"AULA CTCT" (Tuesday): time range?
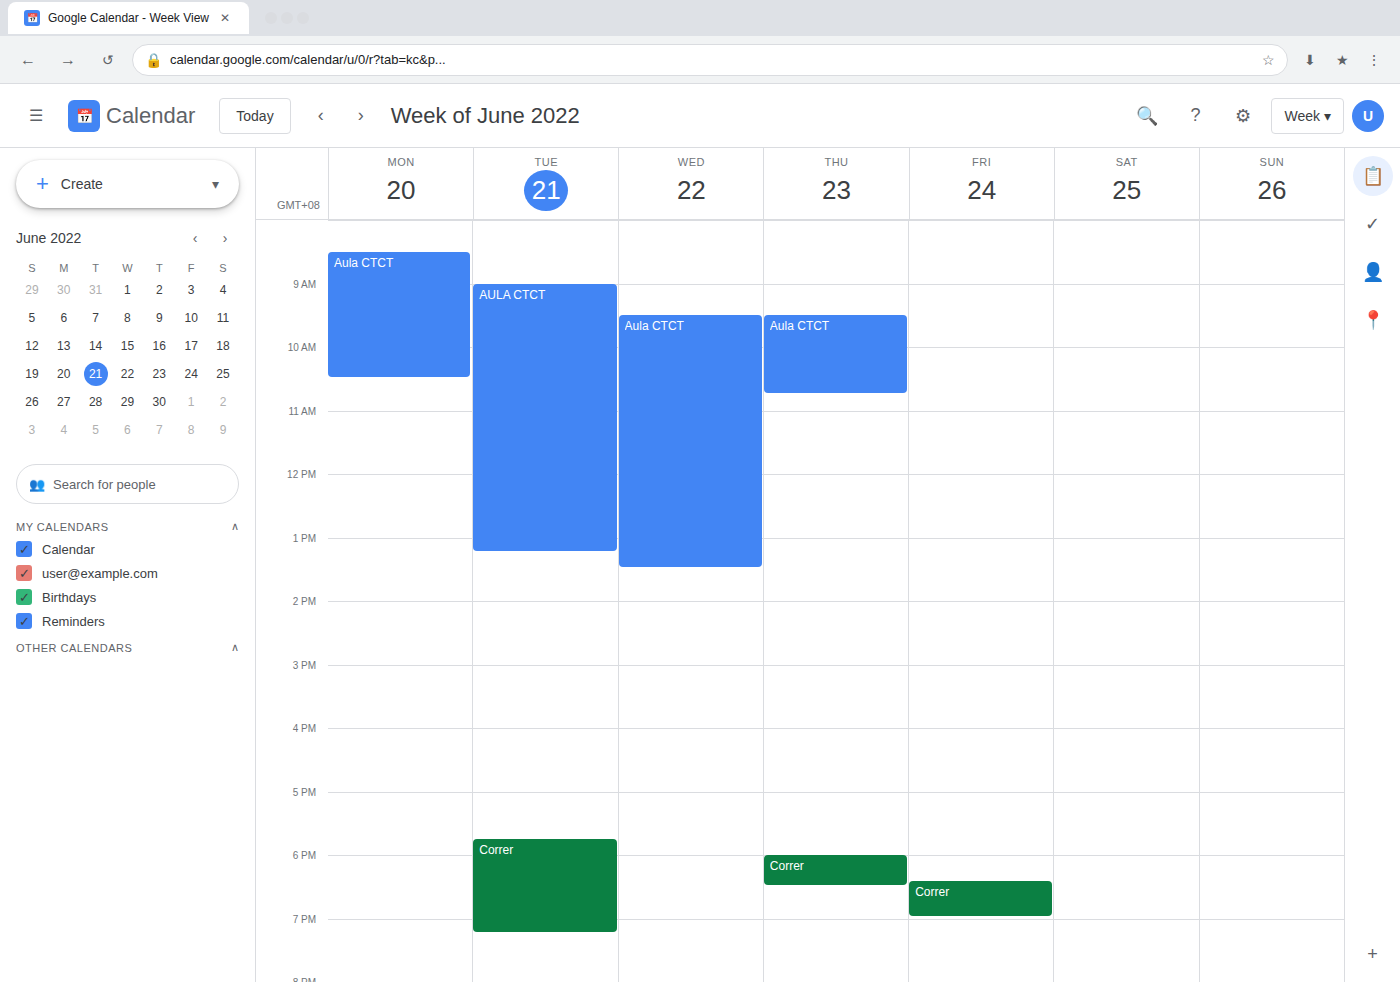
9:00 AM to 1:15 PM